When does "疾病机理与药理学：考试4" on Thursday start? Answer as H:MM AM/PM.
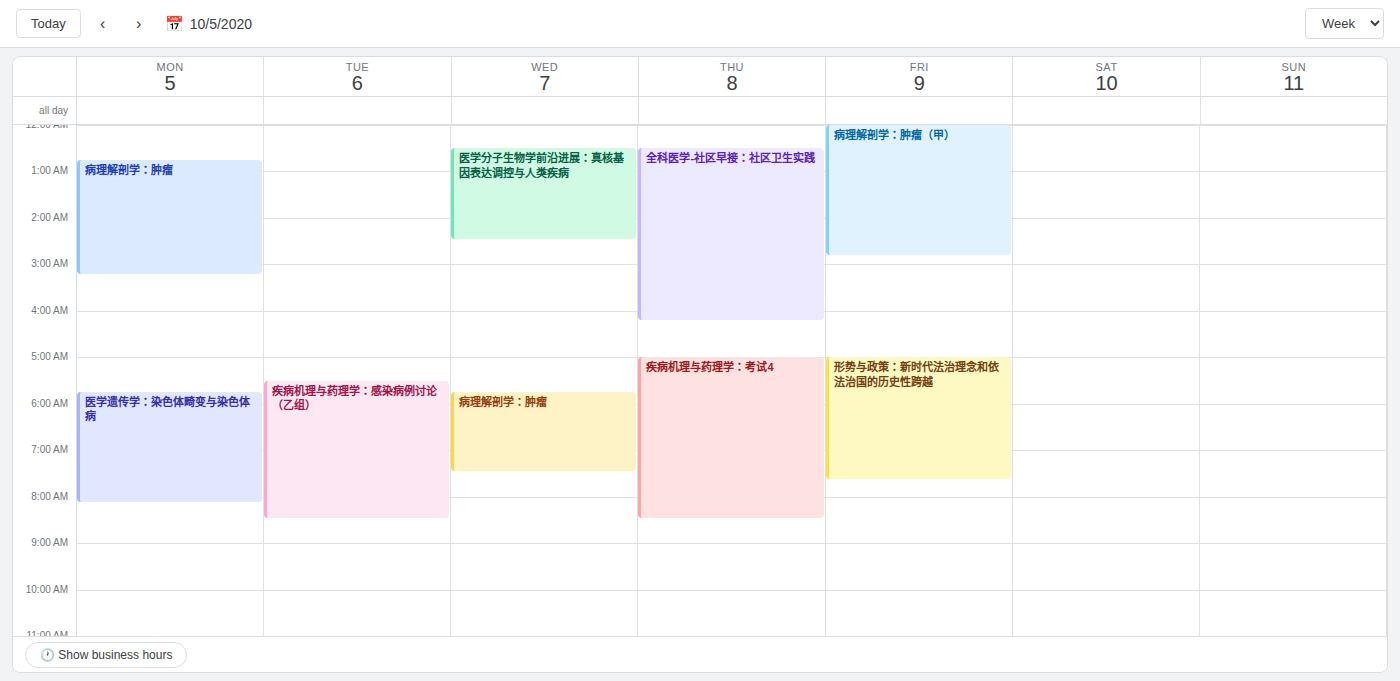
5:00 AM